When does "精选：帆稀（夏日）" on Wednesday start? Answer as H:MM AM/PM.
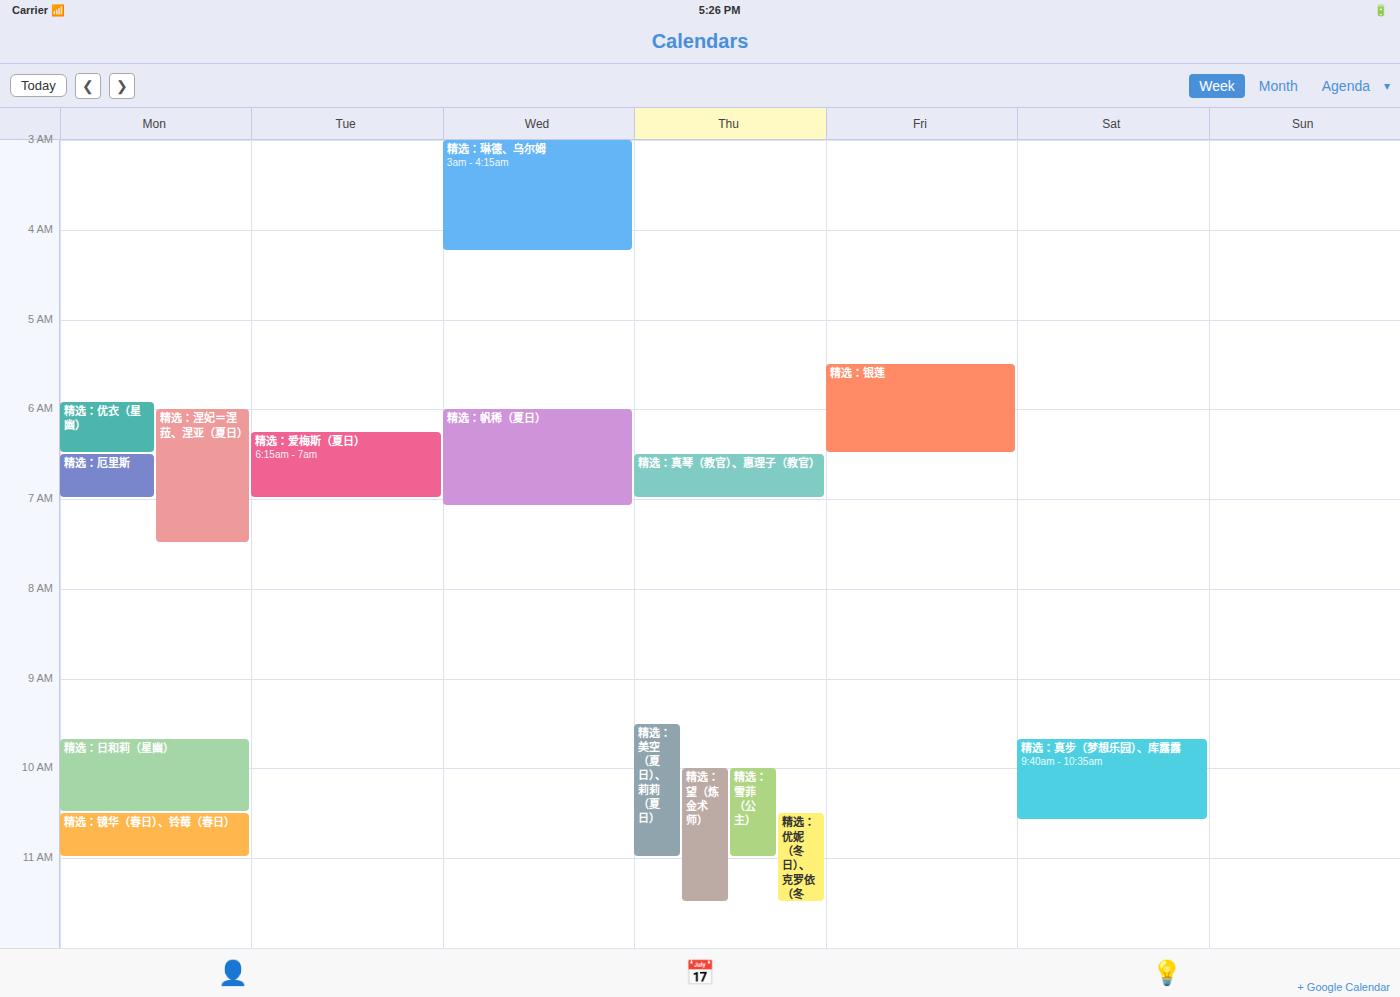
6:00 AM